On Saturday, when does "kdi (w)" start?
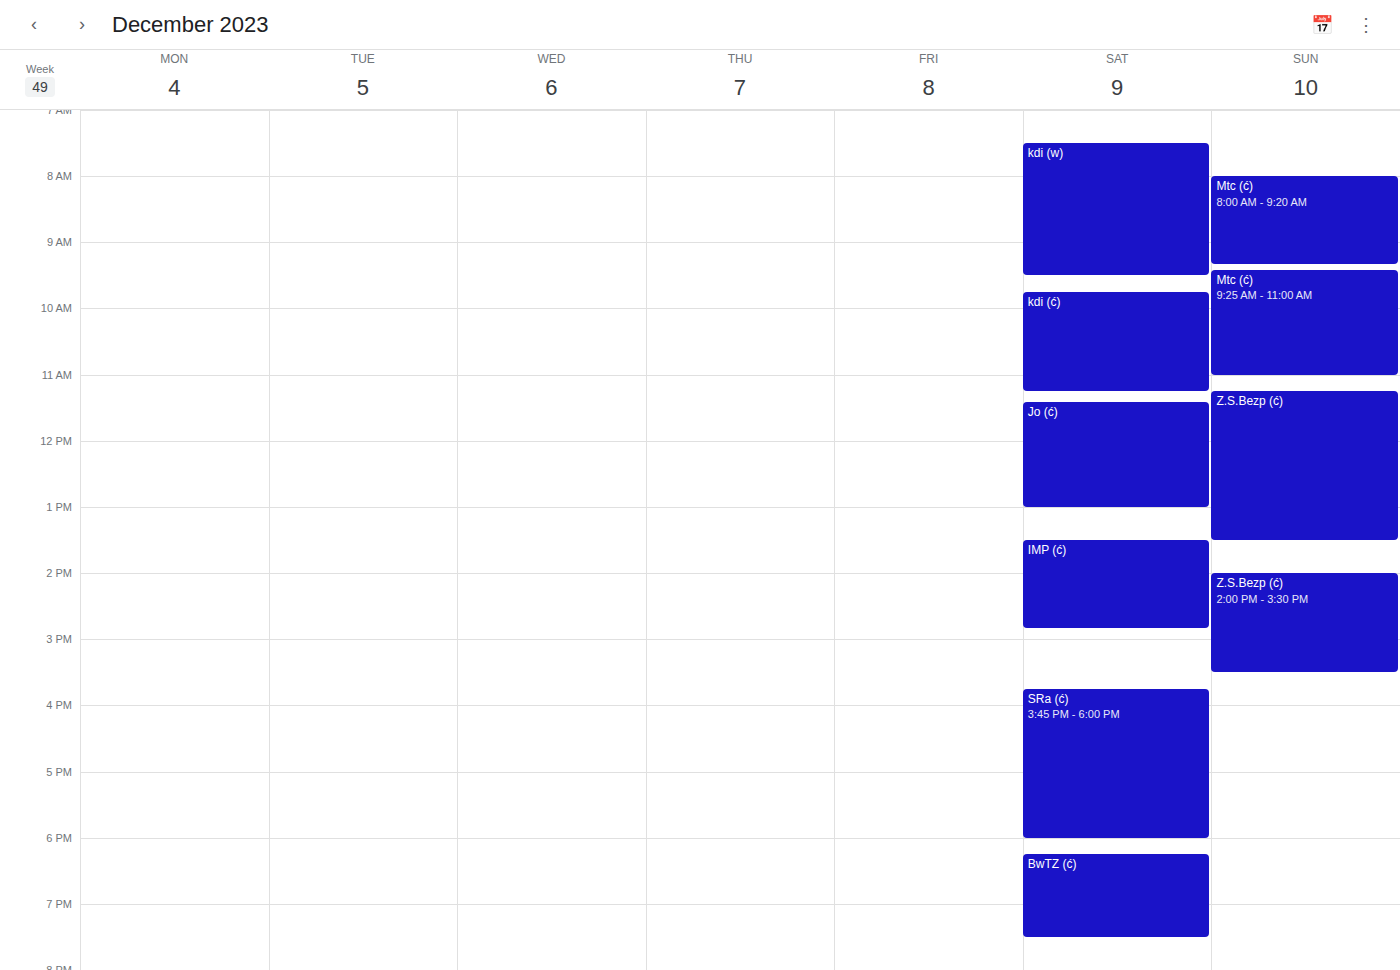
7:30 AM